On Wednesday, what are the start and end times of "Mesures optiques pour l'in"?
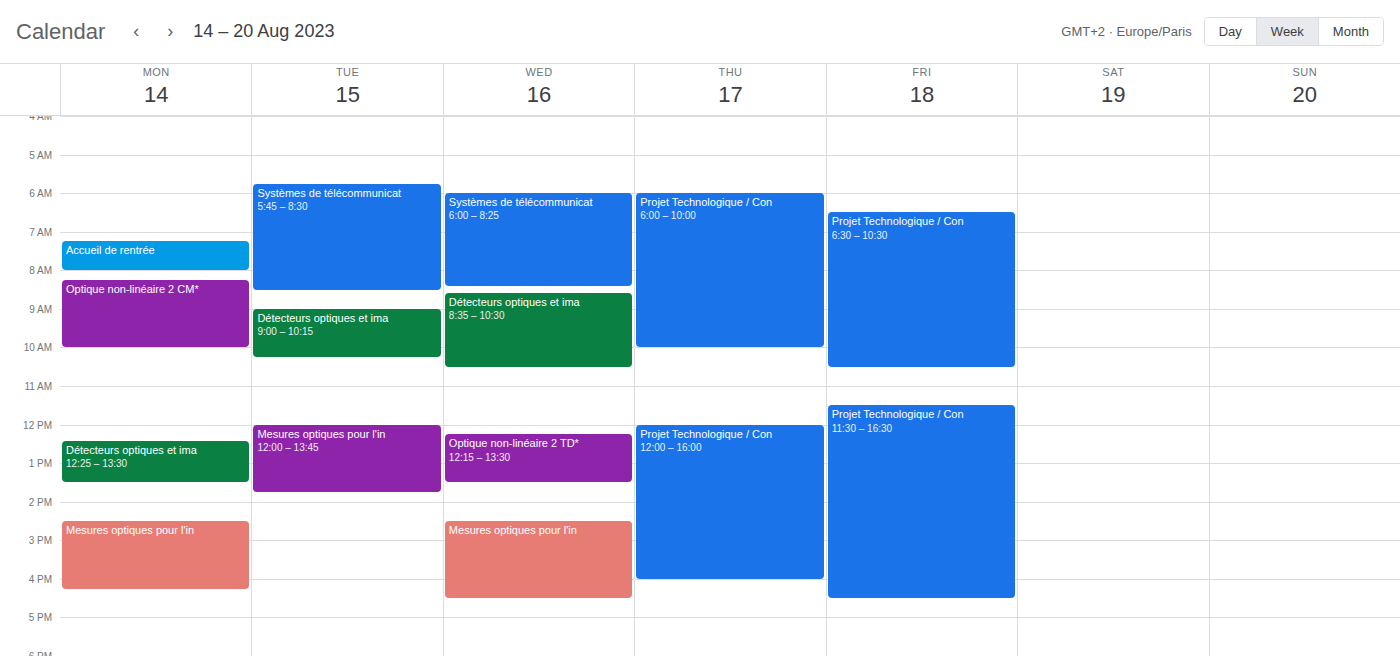
2:30 PM to 4:30 PM